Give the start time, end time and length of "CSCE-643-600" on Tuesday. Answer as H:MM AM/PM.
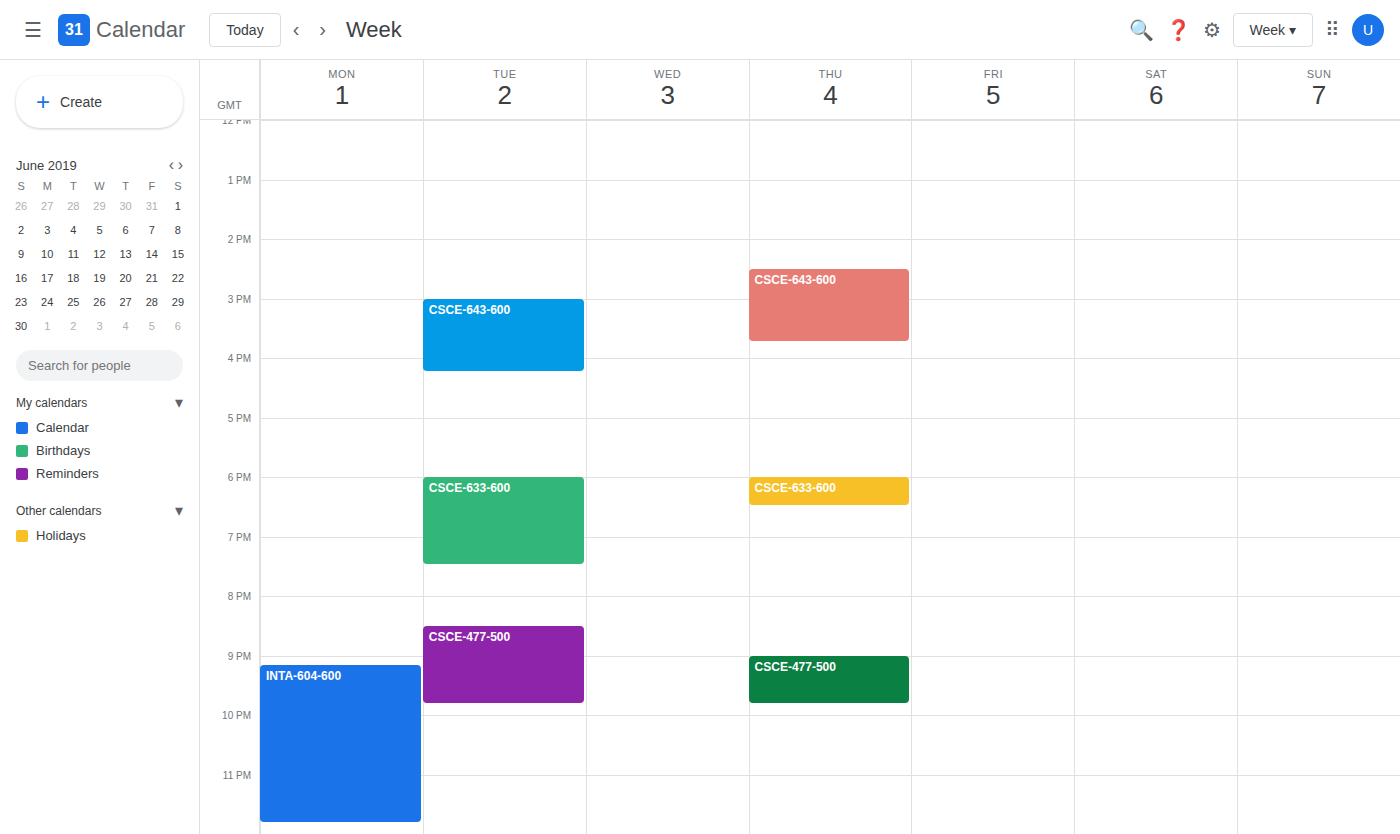
3:00 PM to 4:15 PM, 1 hour 15 minutes